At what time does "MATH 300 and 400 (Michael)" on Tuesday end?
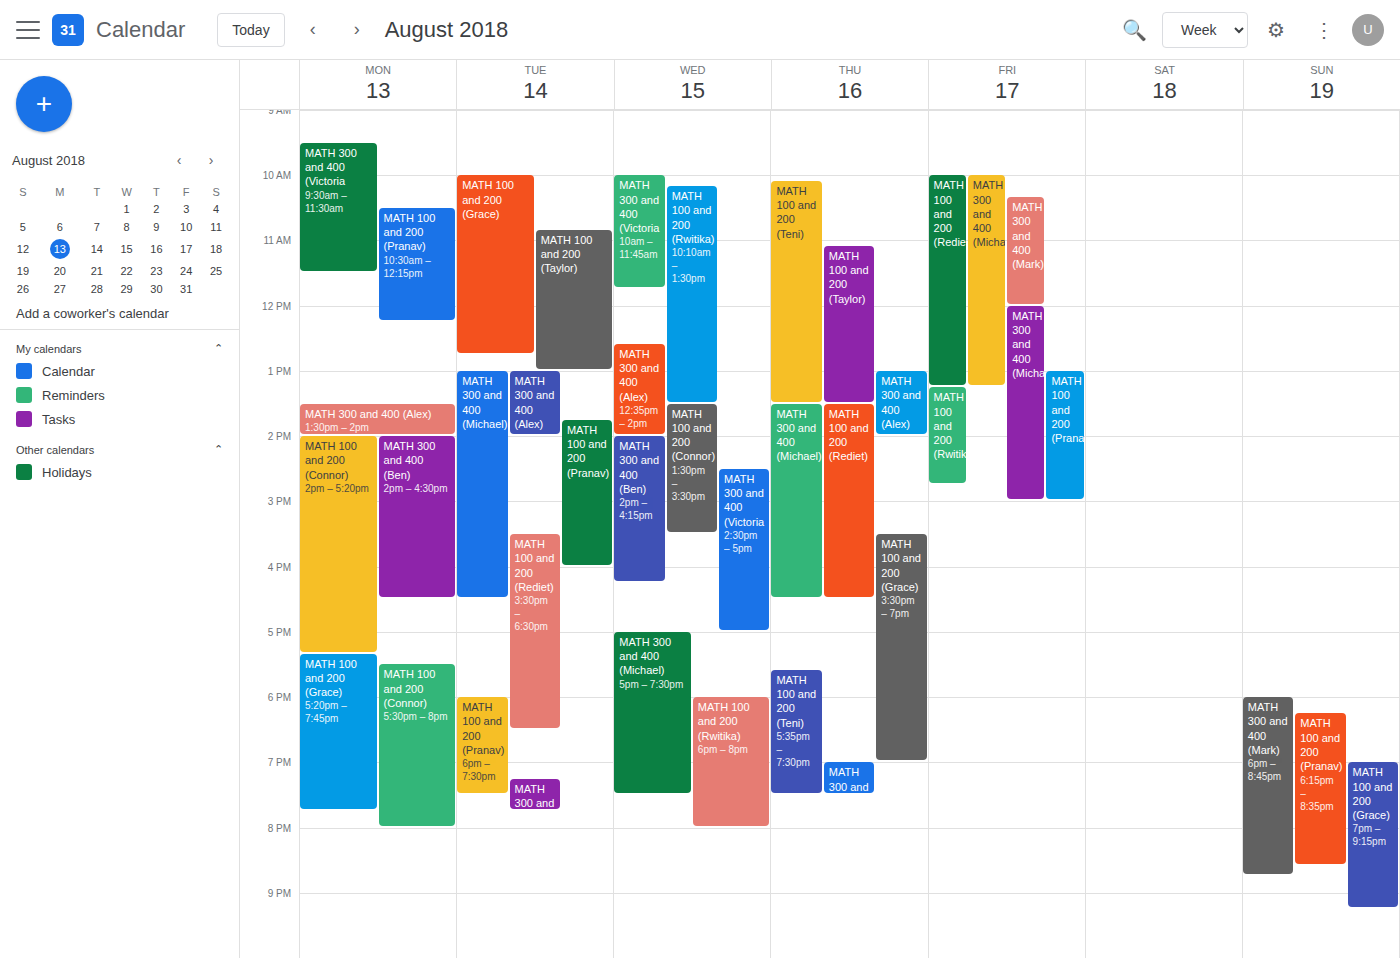
16:30